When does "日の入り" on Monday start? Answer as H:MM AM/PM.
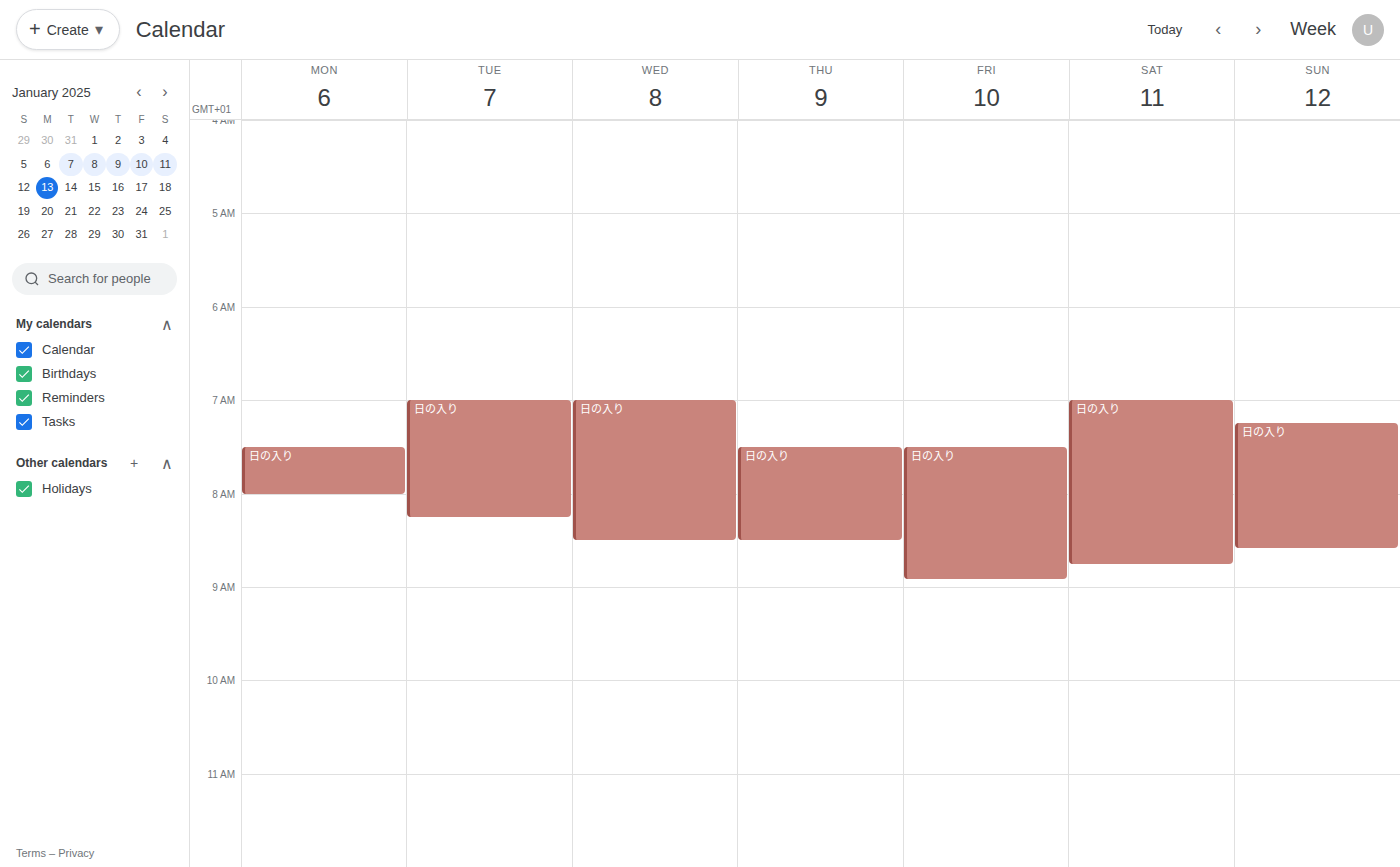
7:30 AM